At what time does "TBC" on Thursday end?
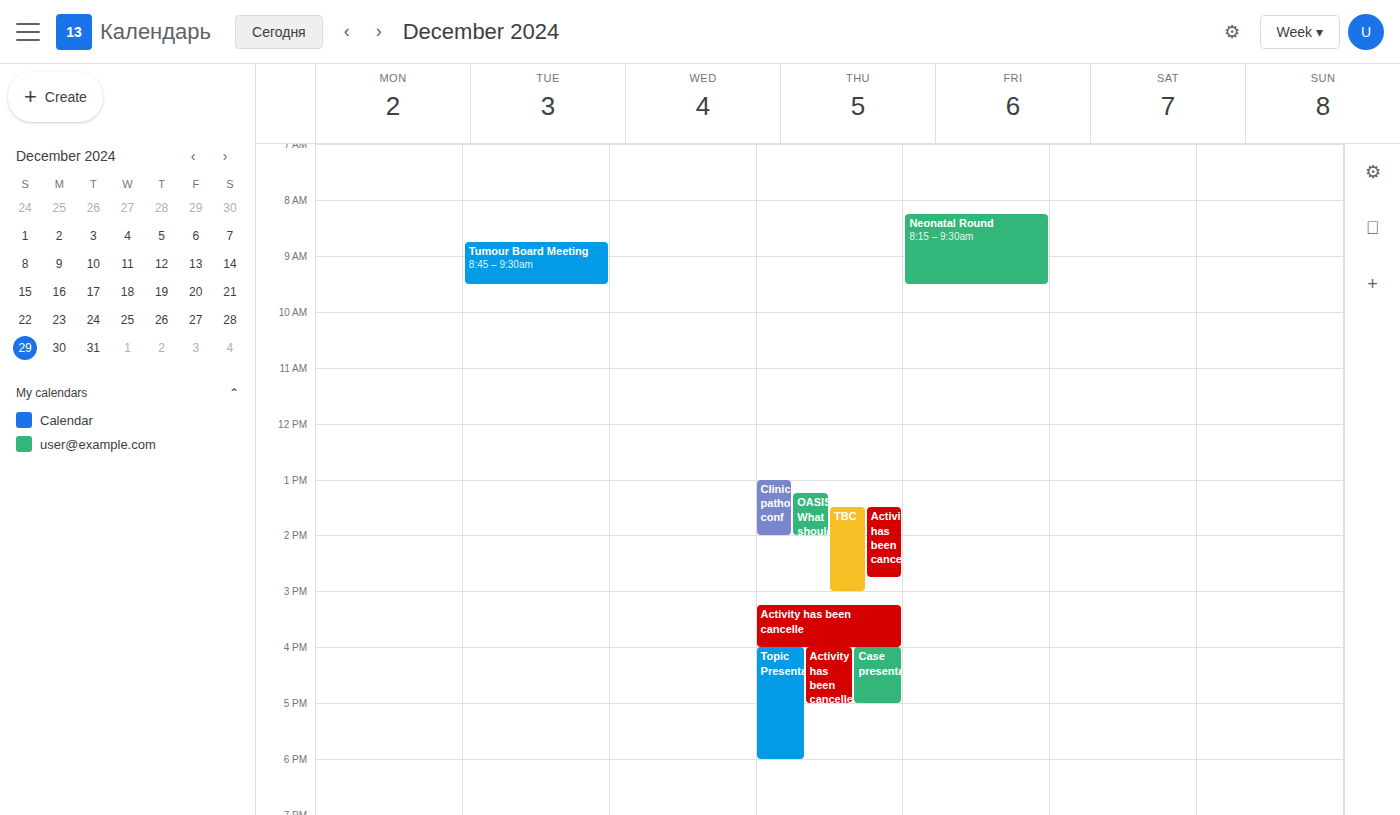
3:00 PM